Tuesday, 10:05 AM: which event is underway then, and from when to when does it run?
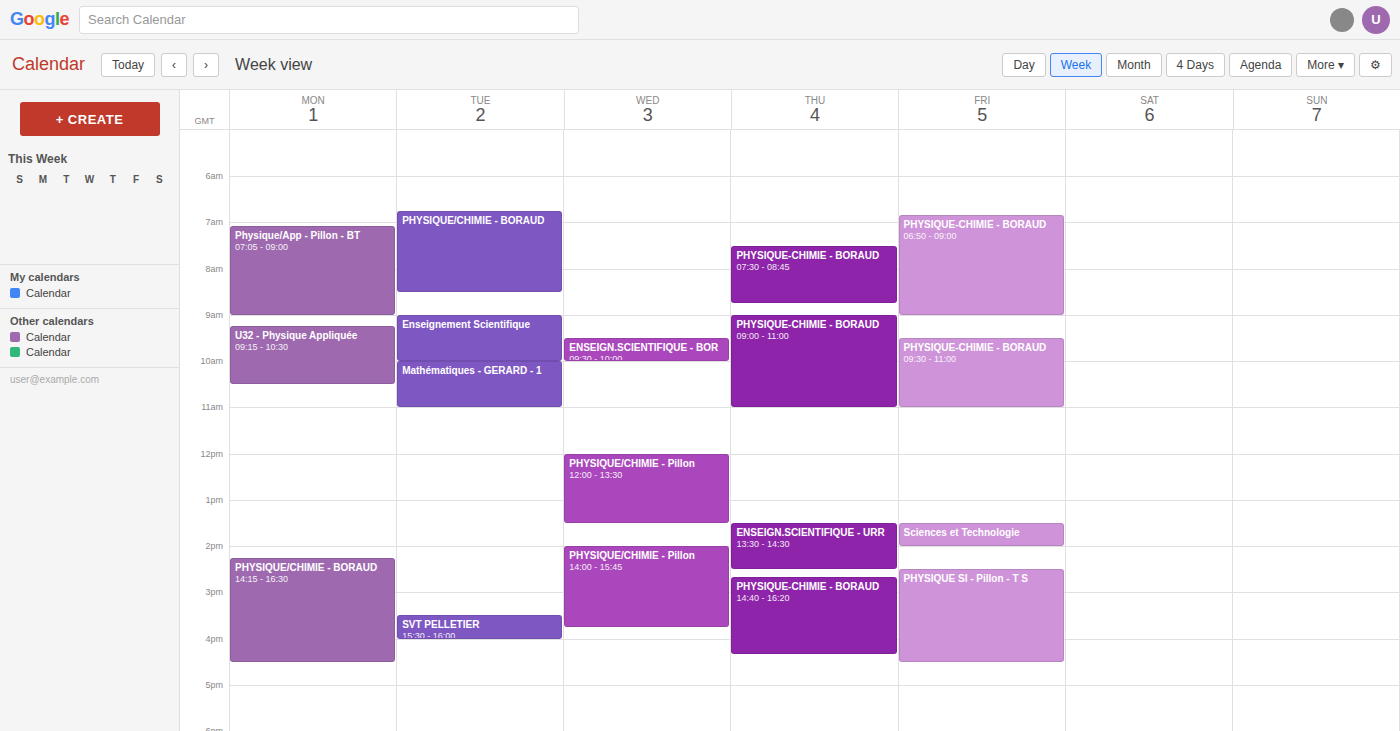
"Mathématiques - GERARD - 1", 10:00 AM to 11:00 AM